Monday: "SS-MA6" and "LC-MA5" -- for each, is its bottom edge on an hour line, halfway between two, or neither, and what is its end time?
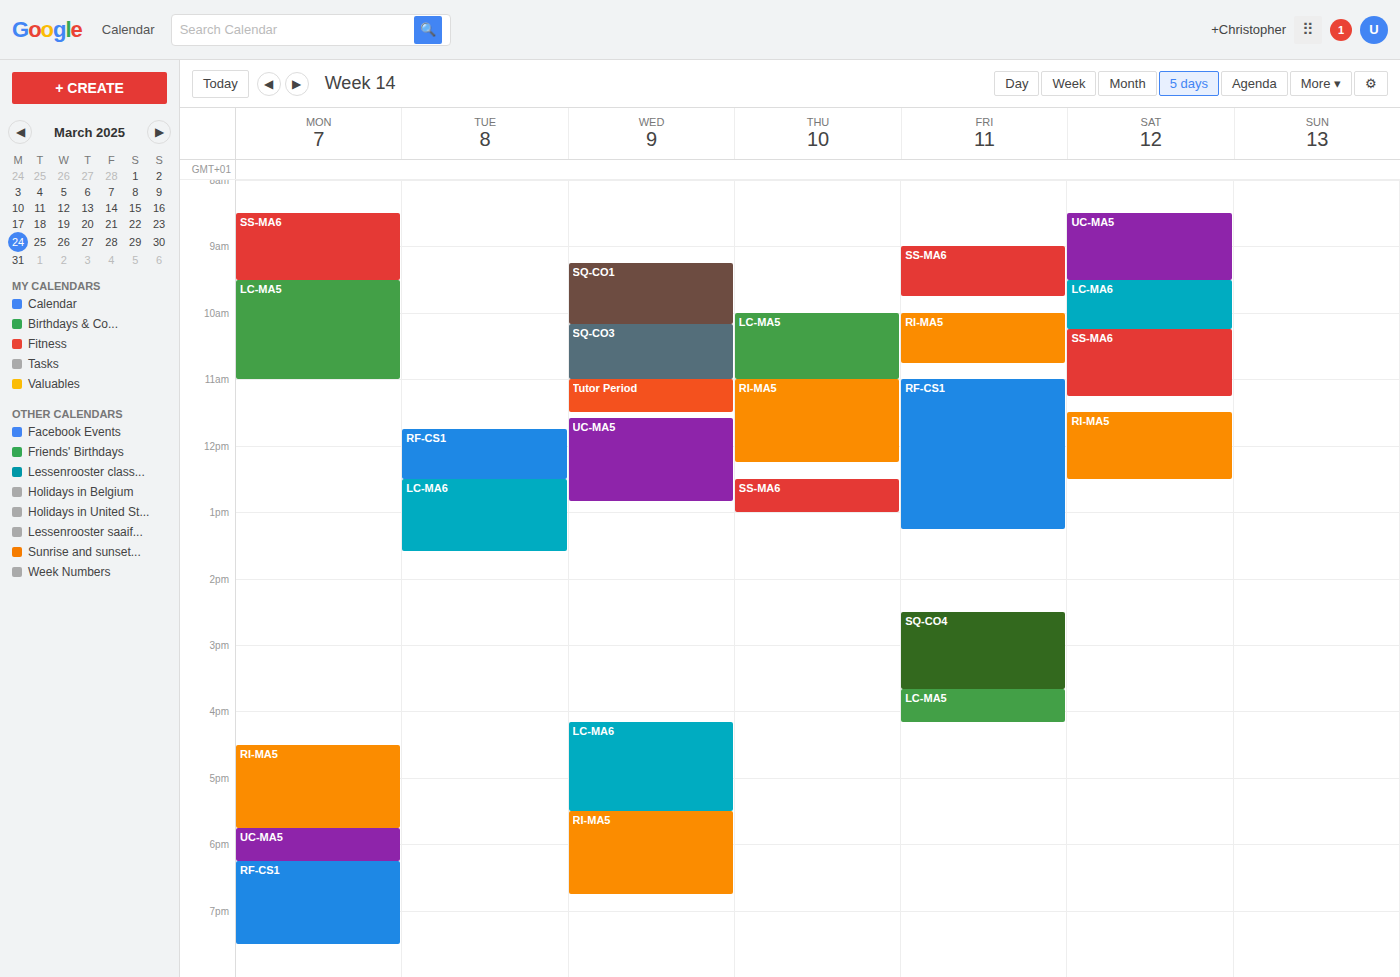
"SS-MA6": 9:30 AM, halfway between the 9 AM and 10 AM lines. "LC-MA5": 11:00 AM, exactly on the 11 AM line.